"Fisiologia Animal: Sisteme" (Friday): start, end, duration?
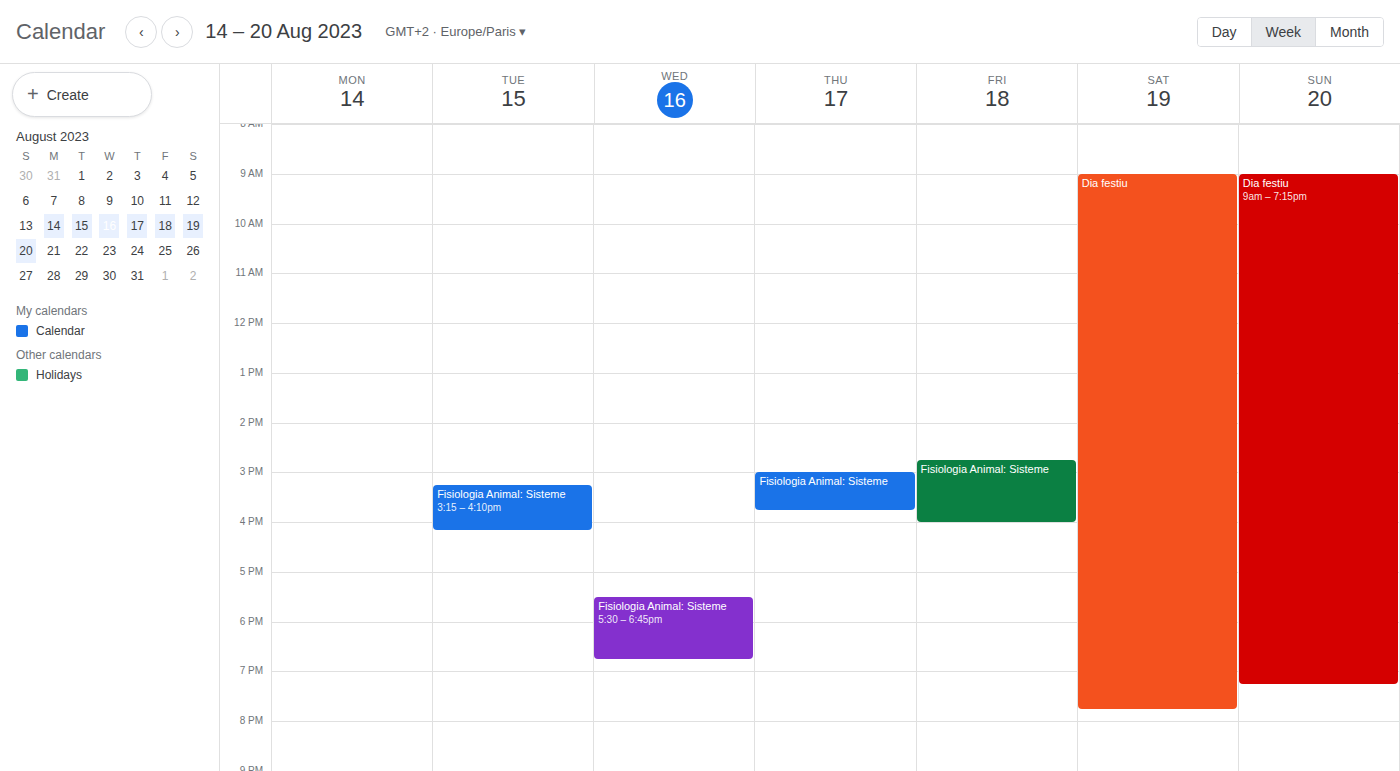
2:45 PM to 4:00 PM, 1 hour 15 minutes